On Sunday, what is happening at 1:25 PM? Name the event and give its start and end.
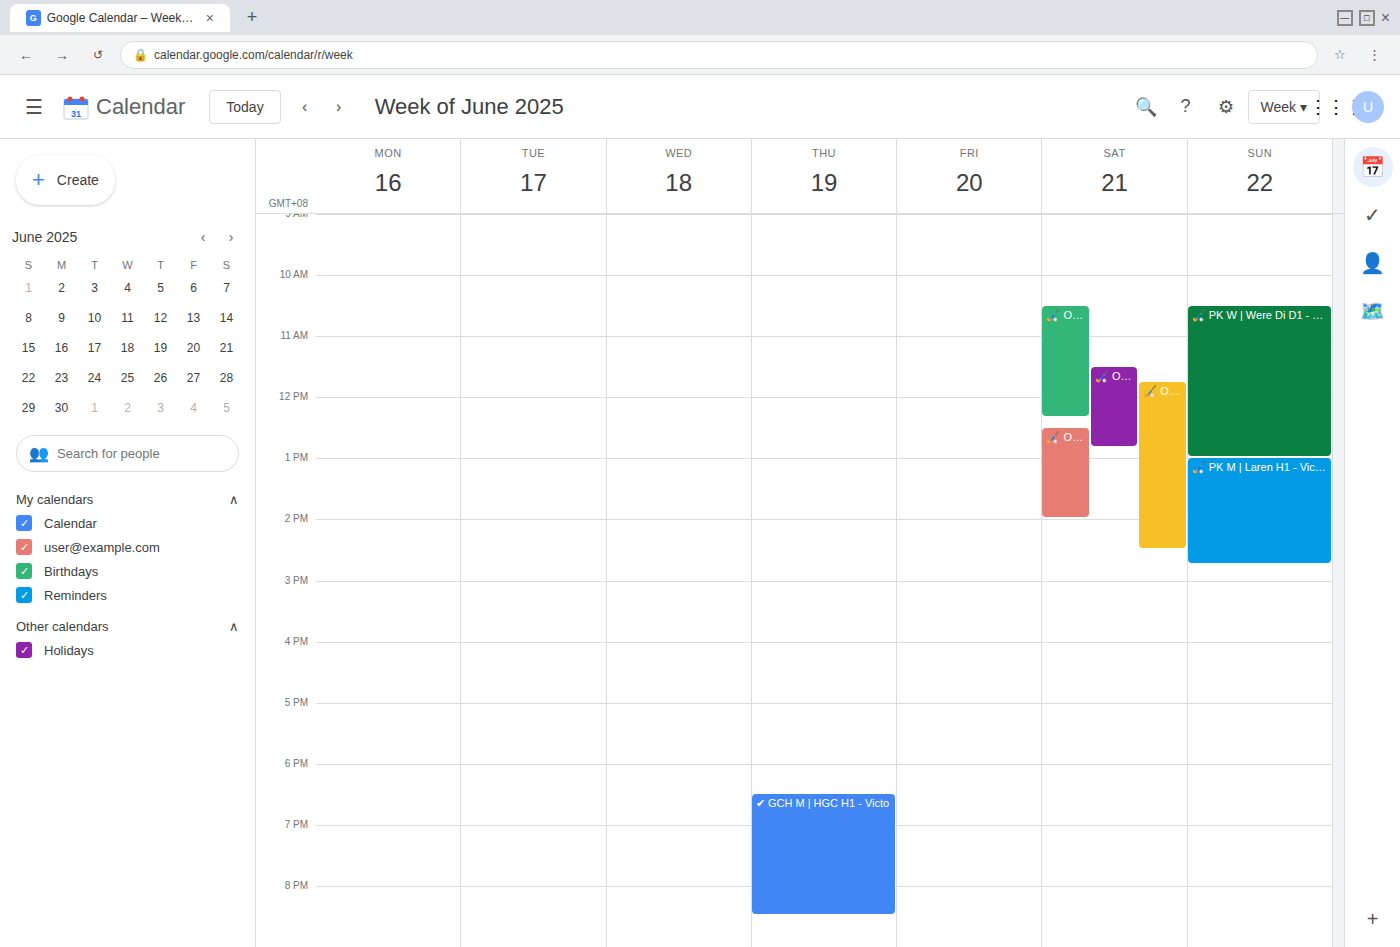
"🏑 PK M | Laren H1 - Victor", 1:00 PM to 2:45 PM